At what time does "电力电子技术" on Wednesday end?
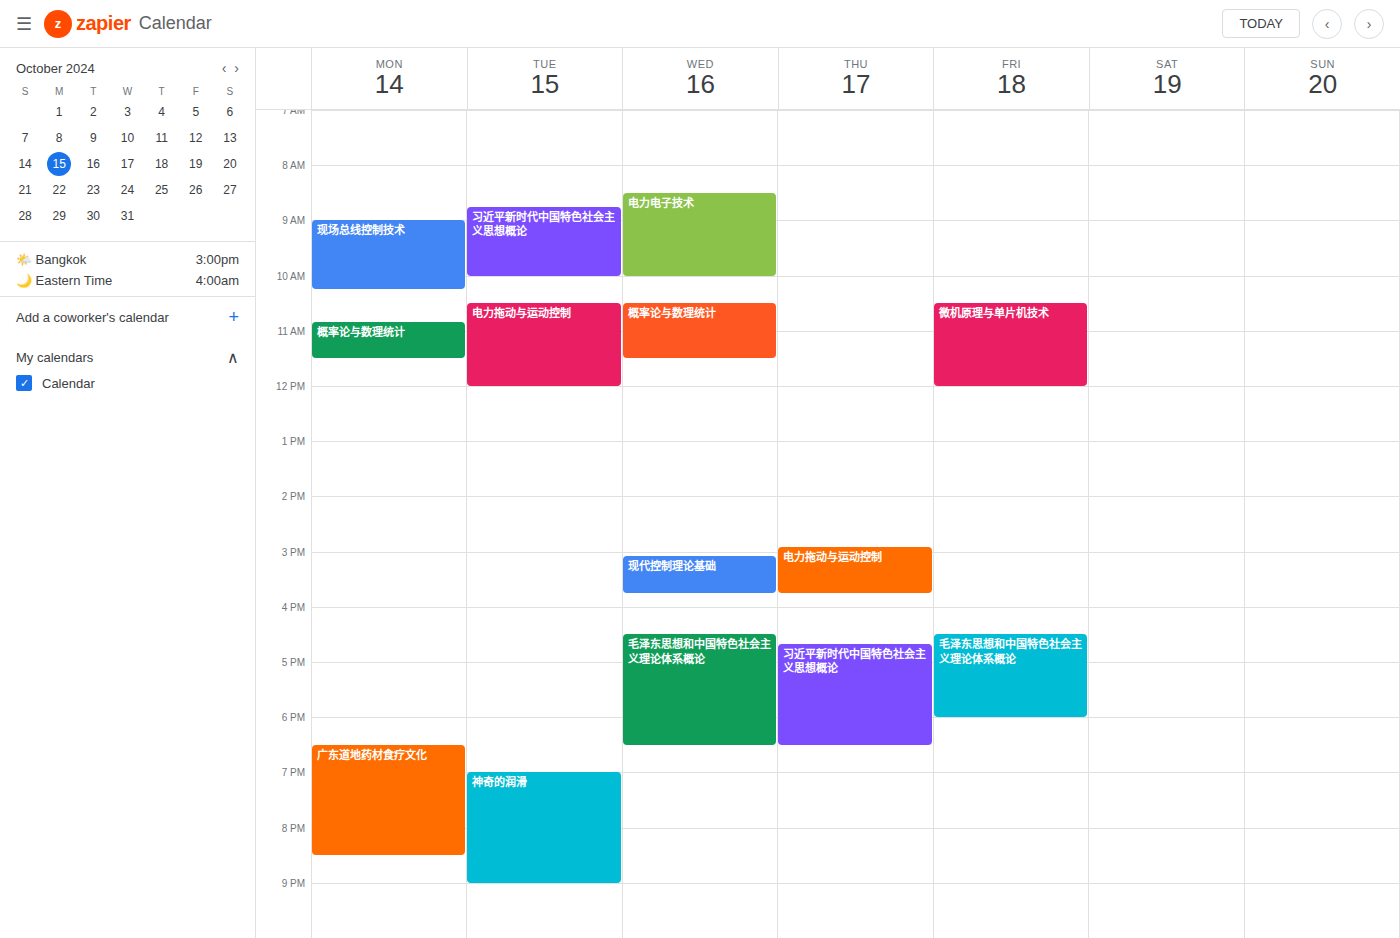
10:00 AM